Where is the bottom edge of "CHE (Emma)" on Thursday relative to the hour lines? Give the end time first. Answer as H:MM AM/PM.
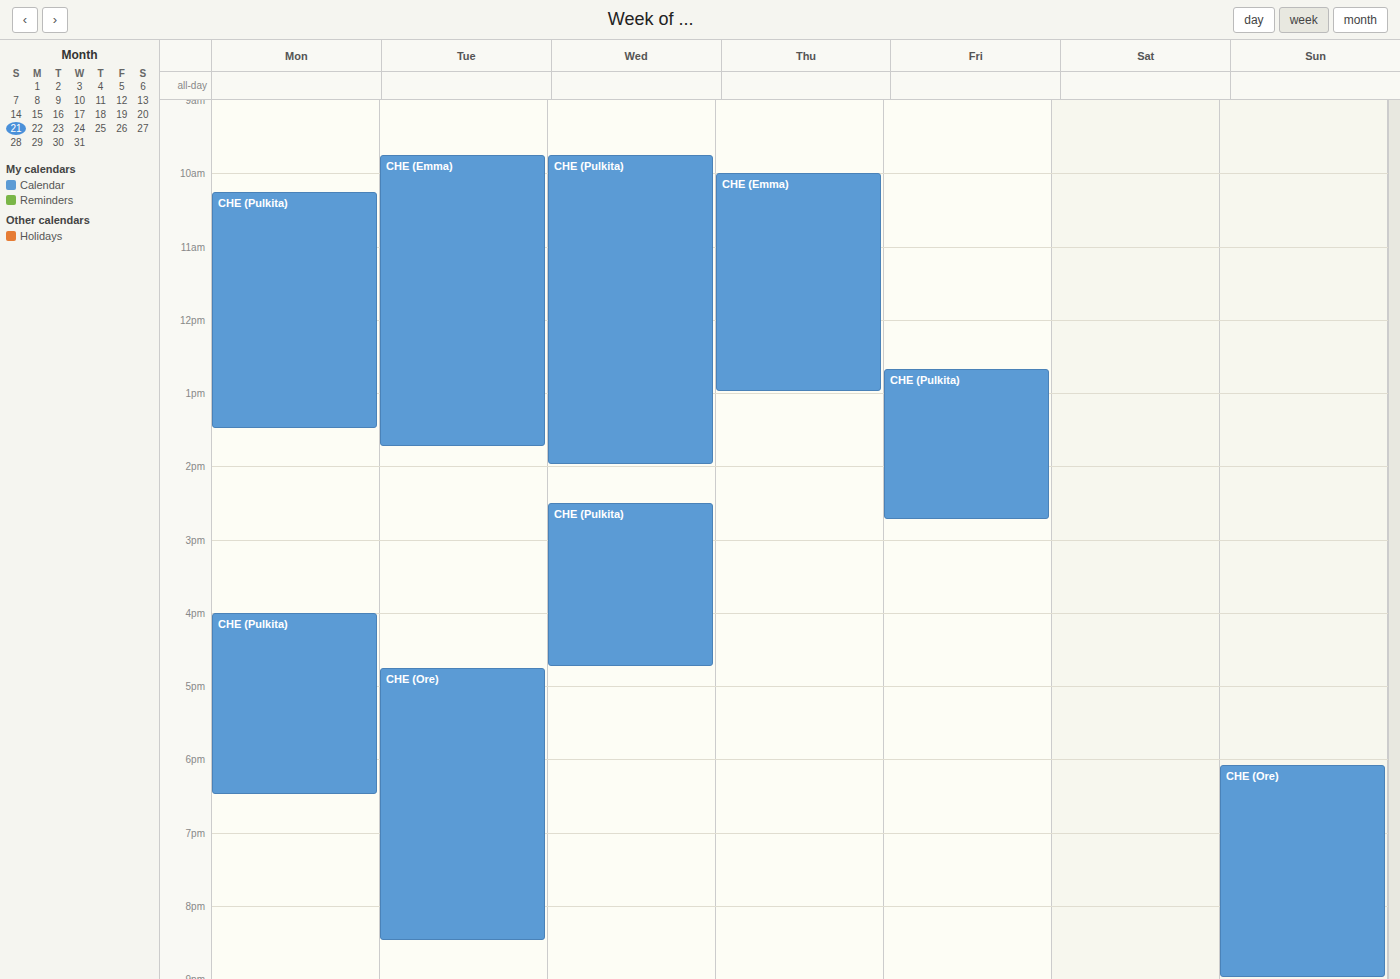
1:00 PM -- exactly on the 1 PM line.